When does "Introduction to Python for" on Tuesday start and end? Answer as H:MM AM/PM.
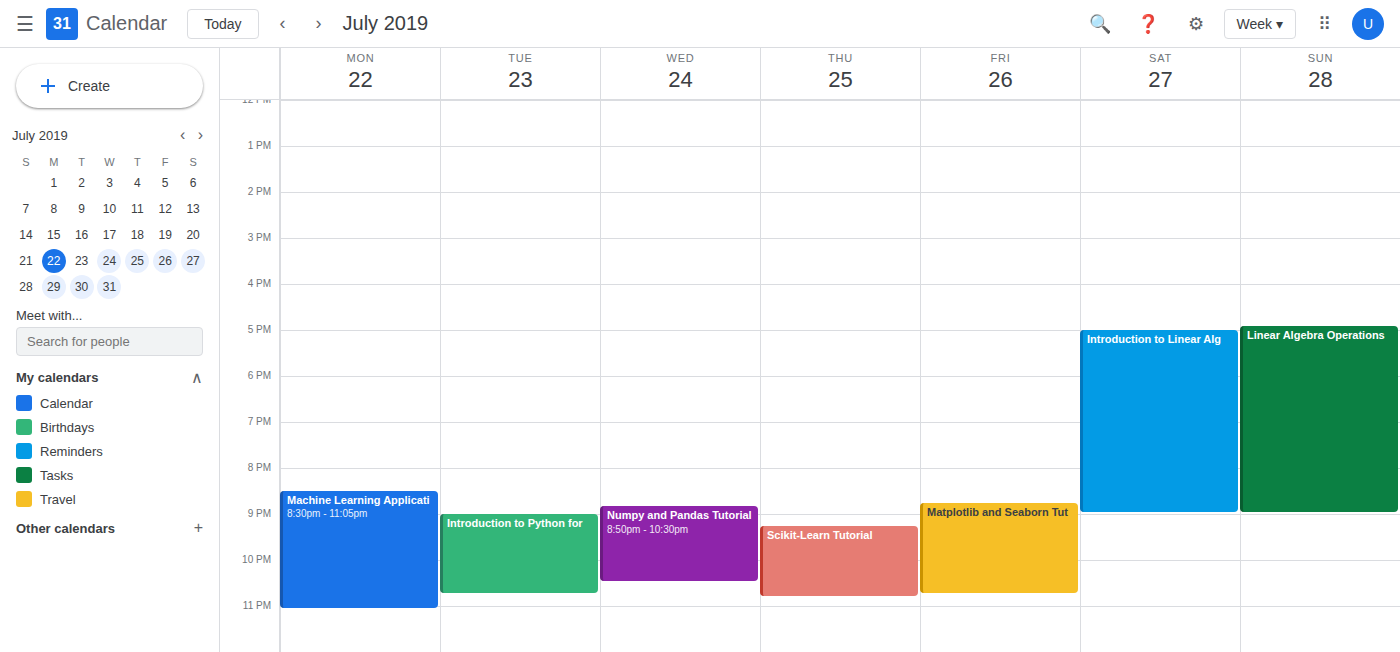
9:00 PM to 10:45 PM